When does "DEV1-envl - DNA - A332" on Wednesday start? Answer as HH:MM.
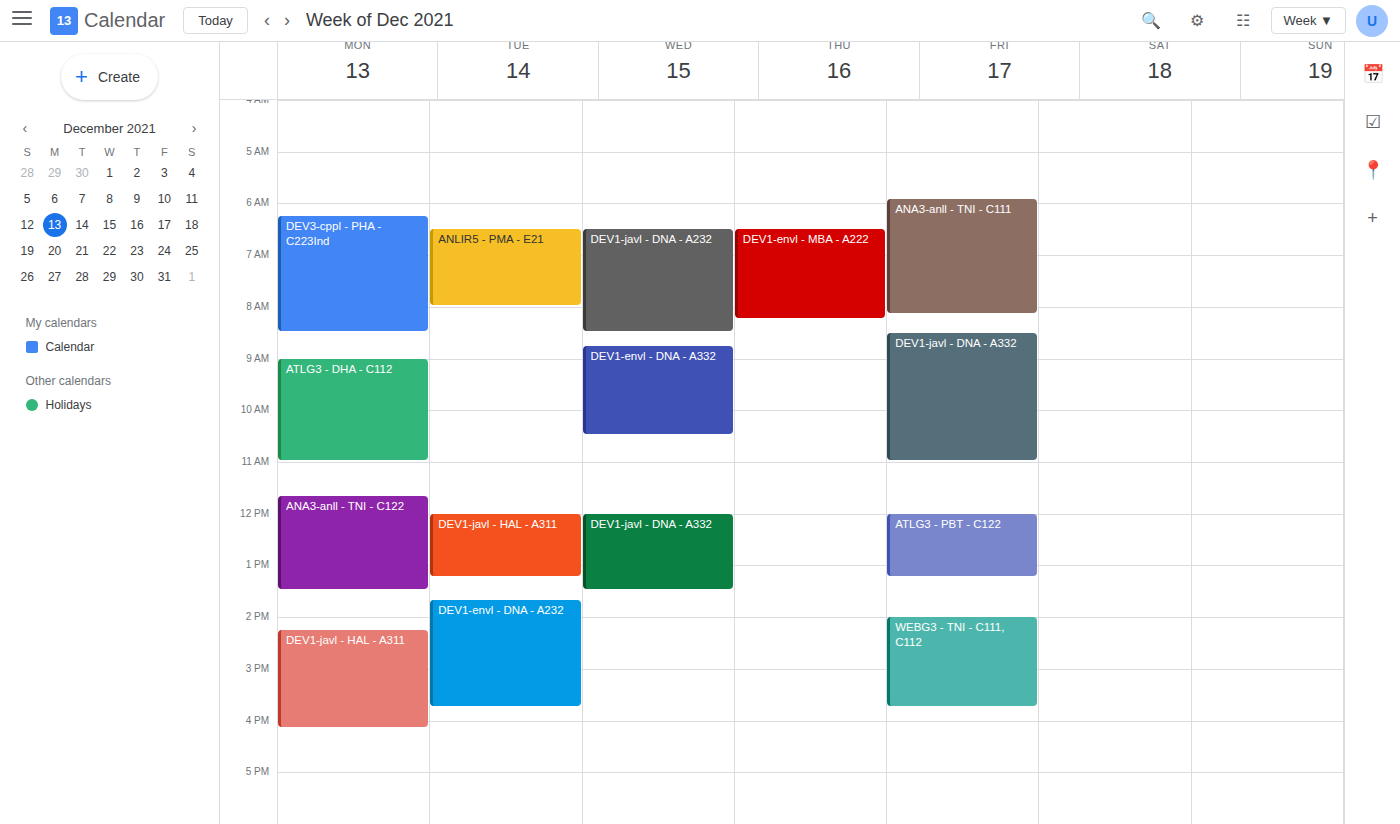
08:45